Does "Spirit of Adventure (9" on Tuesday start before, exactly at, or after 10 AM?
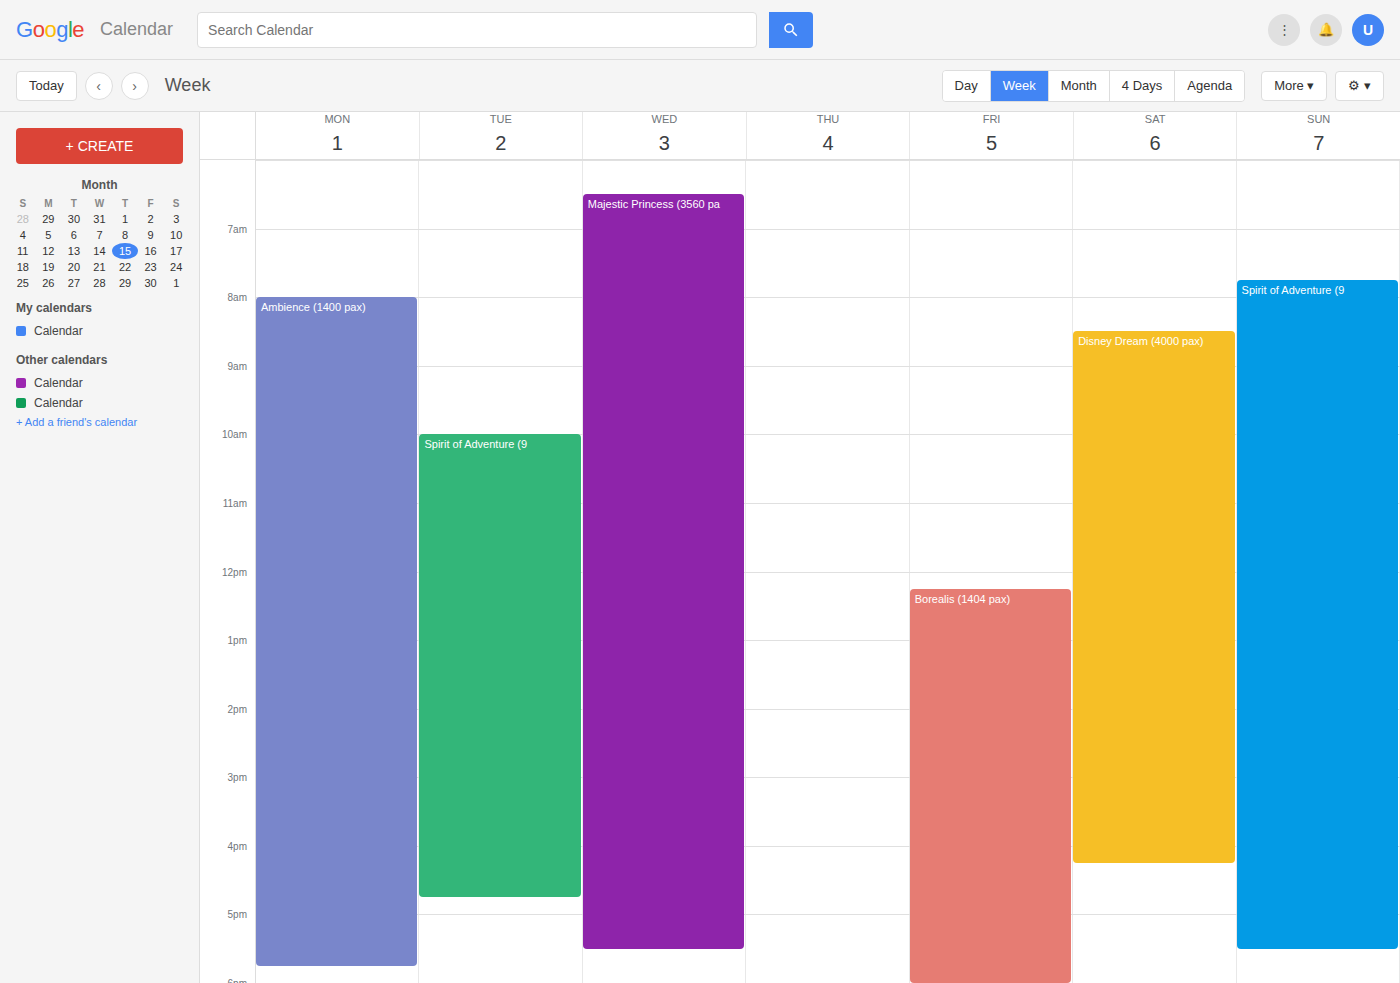
10:00 AM -- exactly at 10 AM, on the 10 AM line.